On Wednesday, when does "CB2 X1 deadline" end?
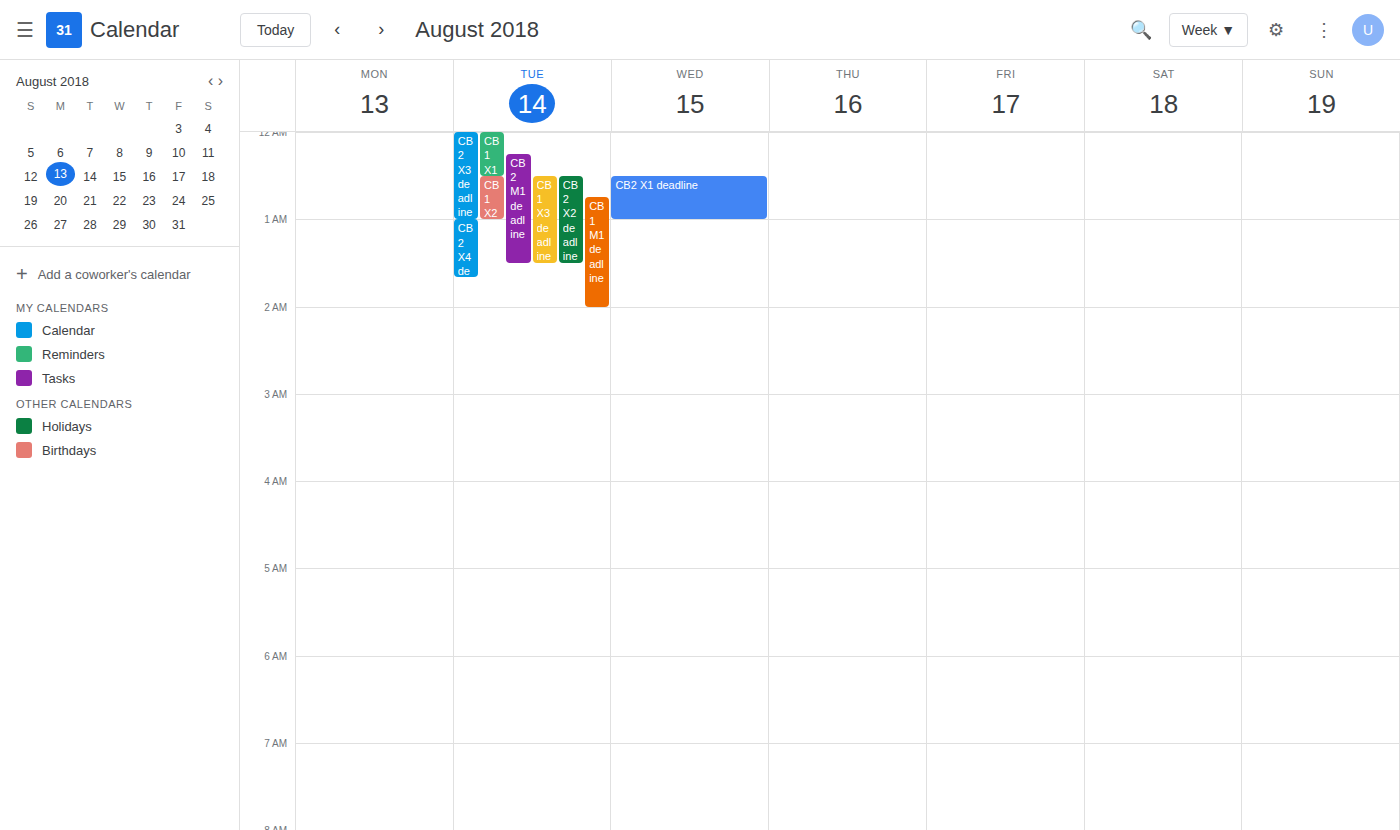
1:00 AM